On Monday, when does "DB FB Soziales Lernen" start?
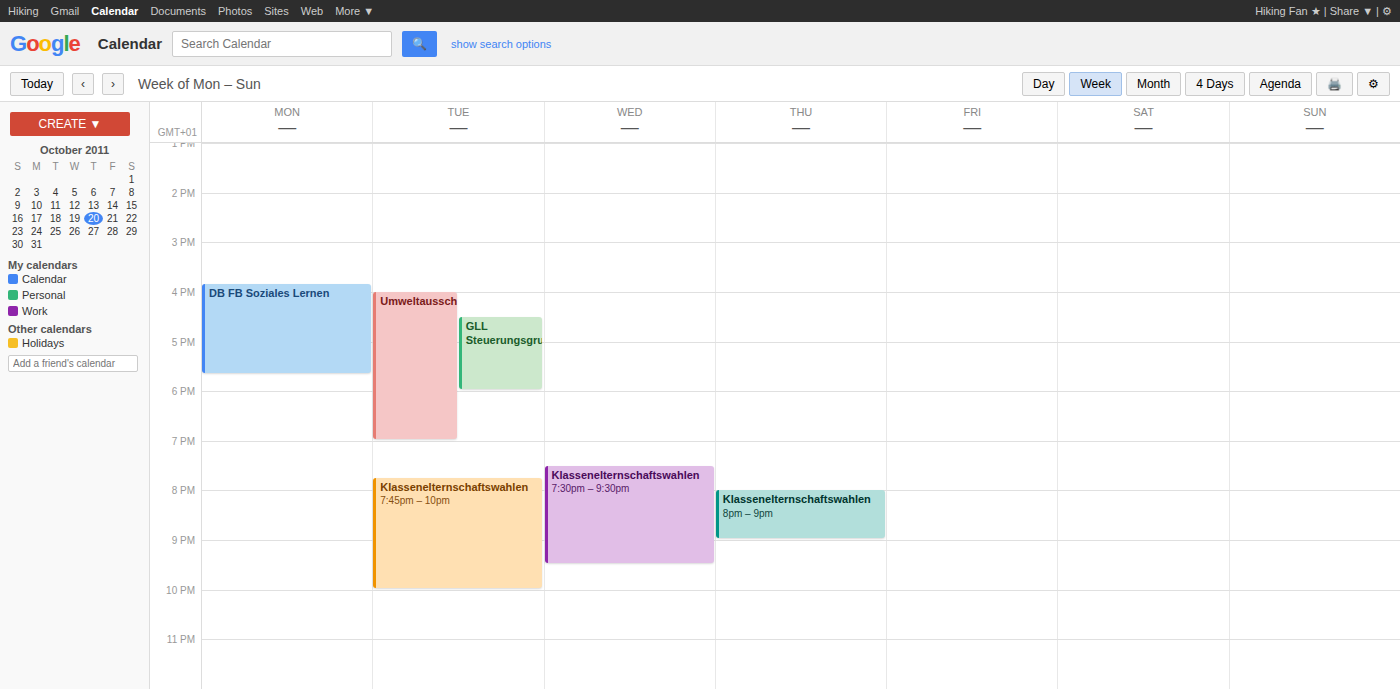
3:50 PM